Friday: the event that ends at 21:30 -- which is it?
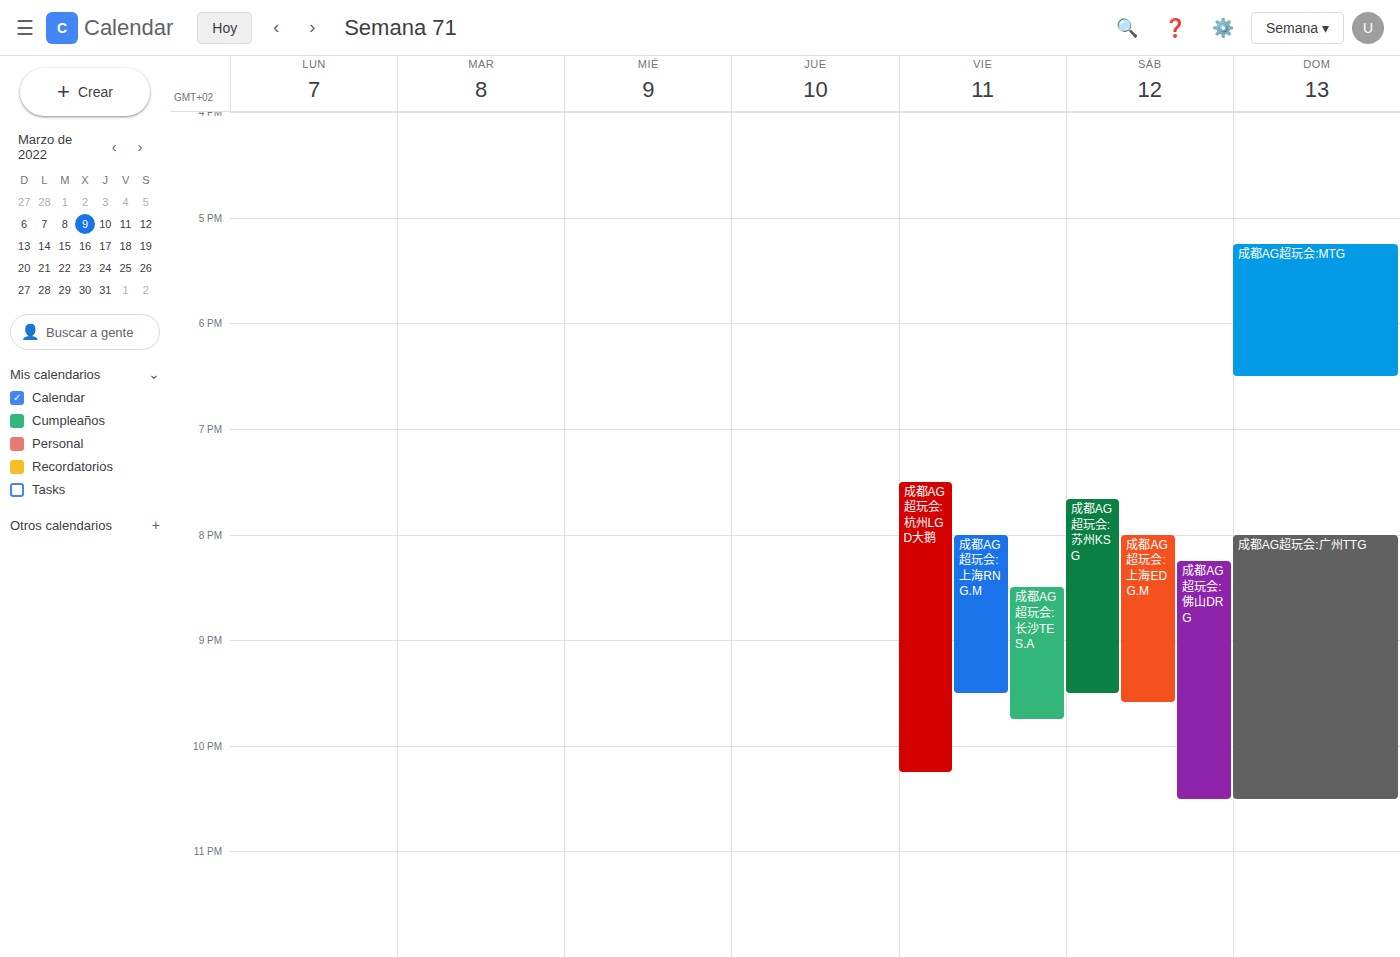
"成都AG超玩会:上海RNG.M"